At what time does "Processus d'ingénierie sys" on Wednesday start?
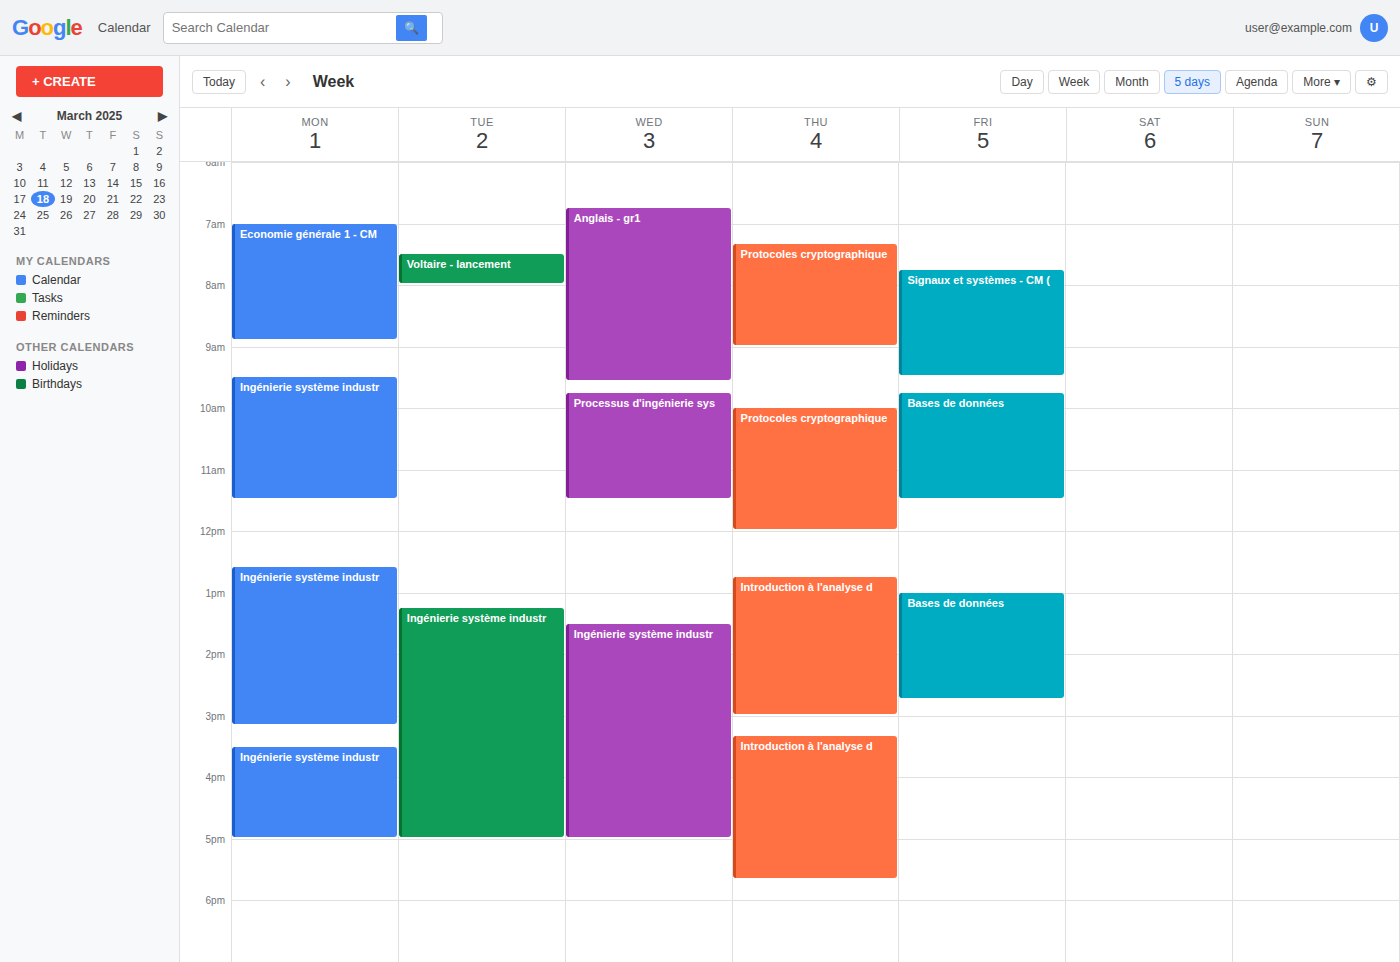
9:45 AM